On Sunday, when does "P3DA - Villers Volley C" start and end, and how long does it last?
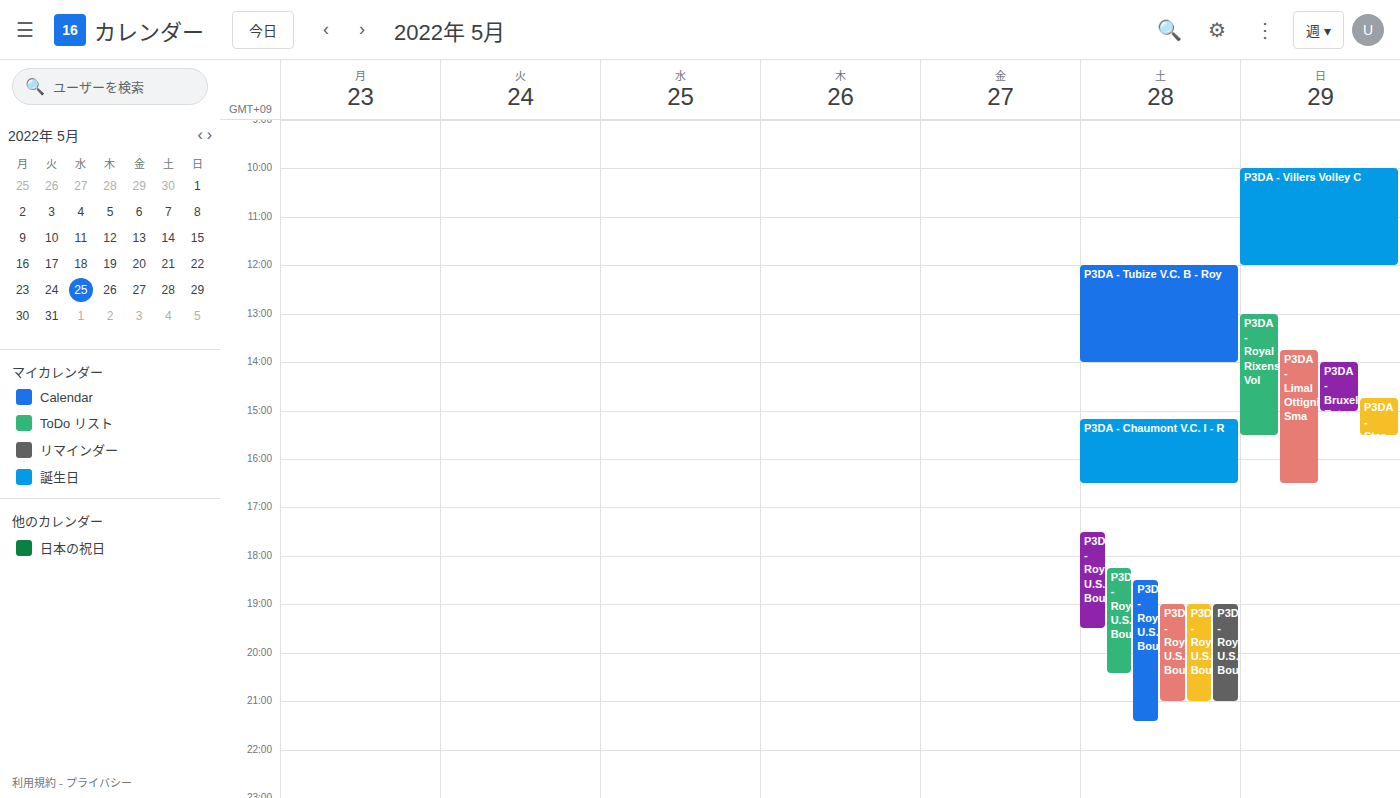
10:00 AM to 12:00 PM, 2 hours